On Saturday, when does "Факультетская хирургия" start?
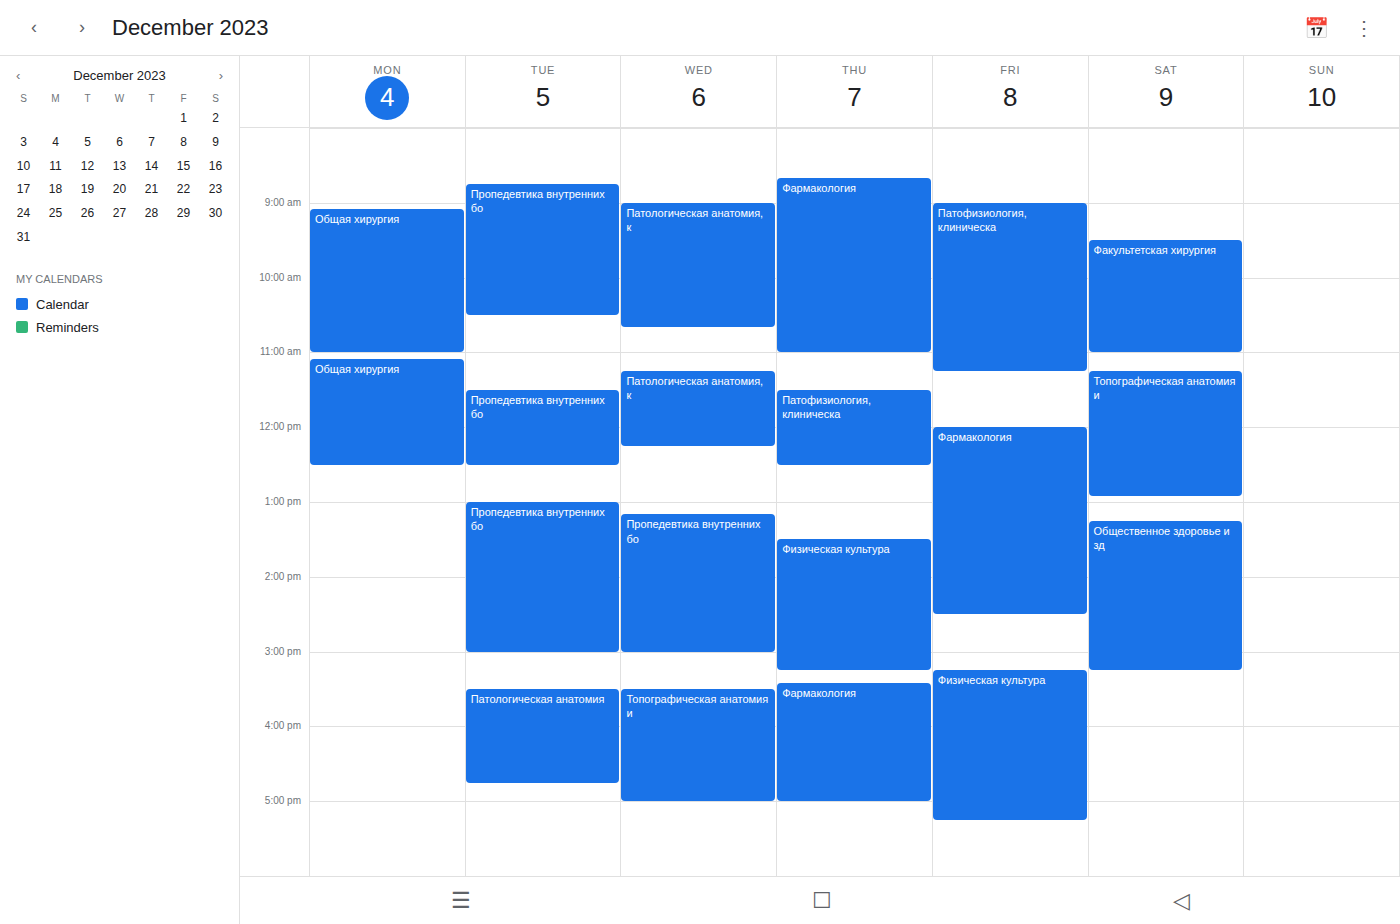
9:30 AM